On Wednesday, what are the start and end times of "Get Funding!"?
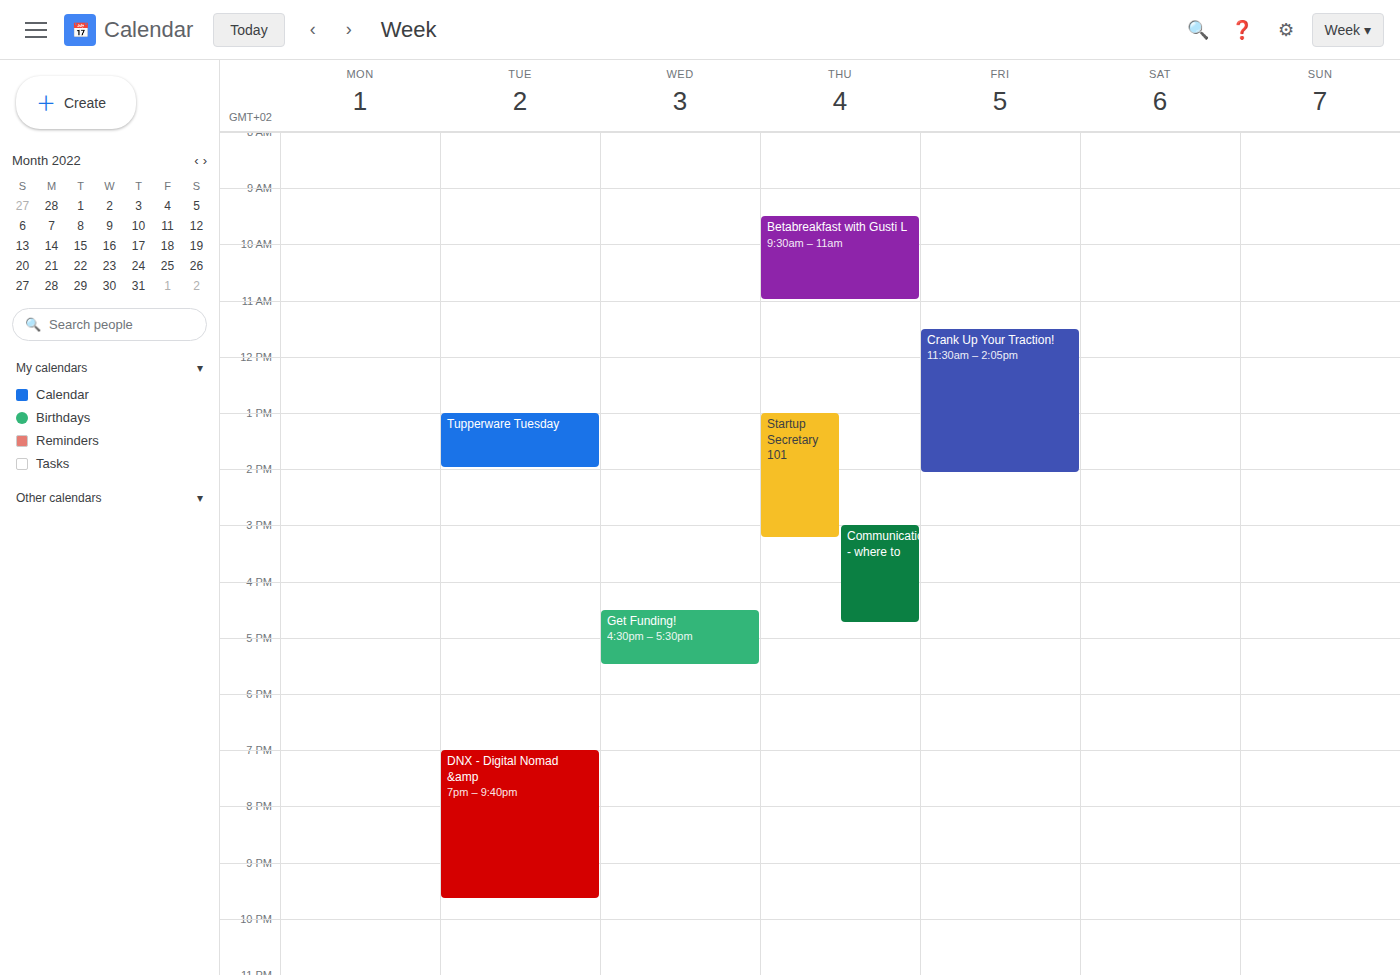
16:30 to 17:30